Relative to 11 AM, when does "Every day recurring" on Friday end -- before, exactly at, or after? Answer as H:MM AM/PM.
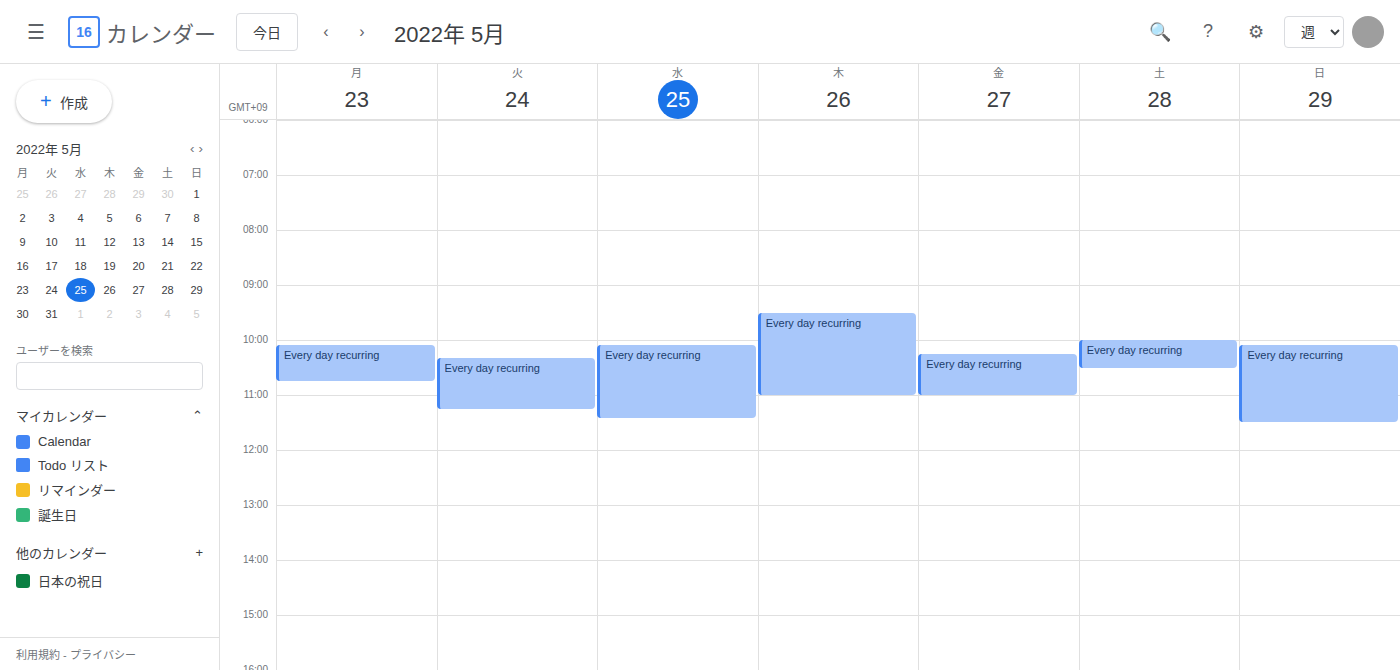
11:00 AM -- exactly at 11 AM, on the 11 AM line.